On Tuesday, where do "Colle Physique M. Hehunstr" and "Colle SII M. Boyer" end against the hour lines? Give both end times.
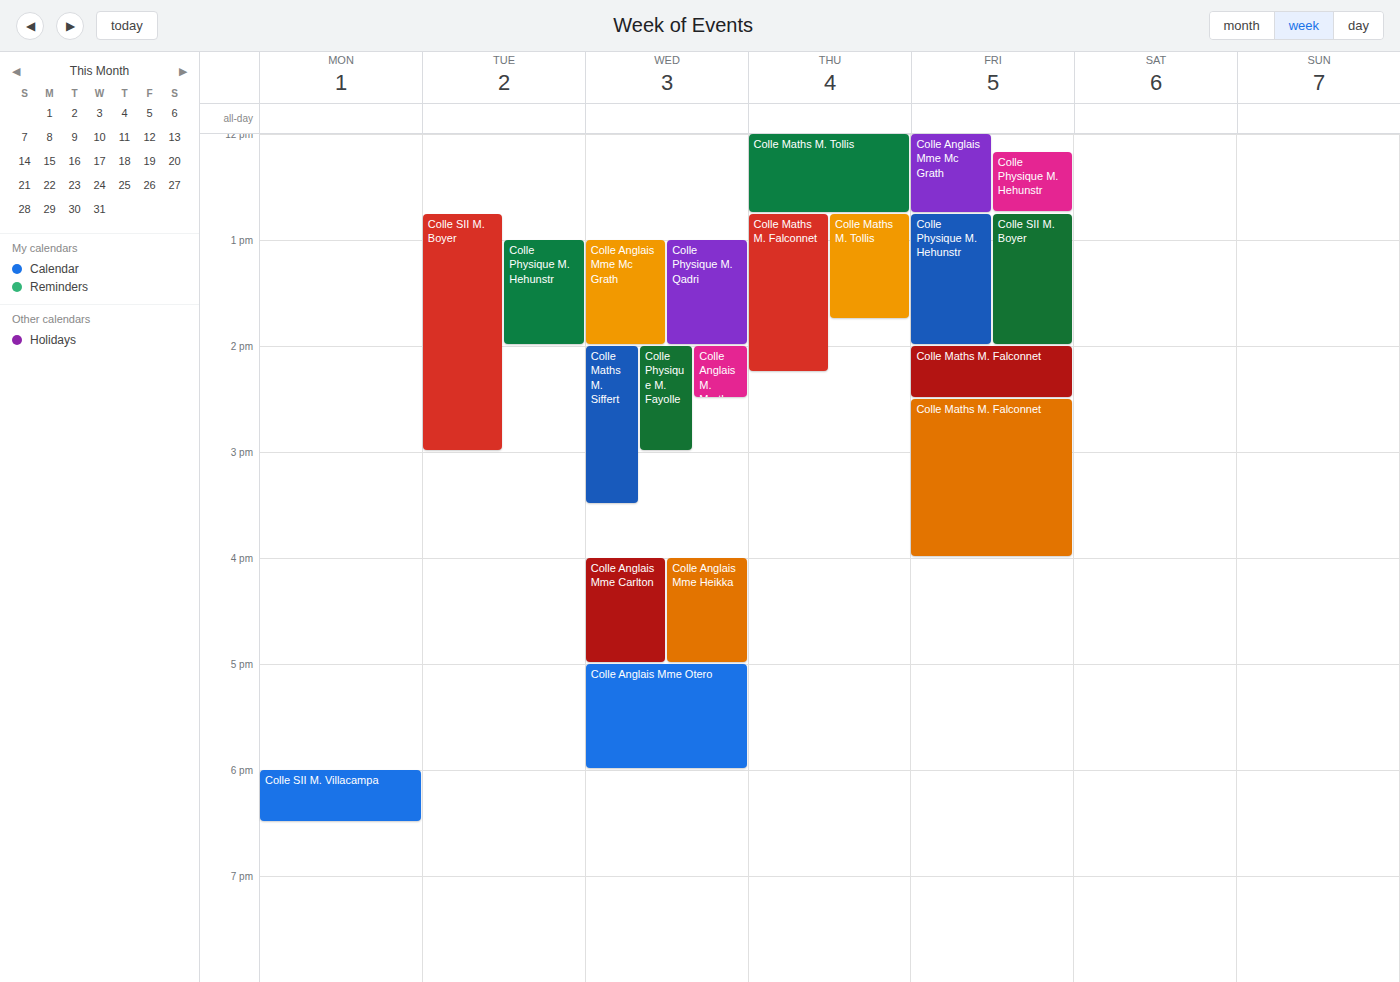
"Colle Physique M. Hehunstr": 2:00 PM, exactly on the 2 PM line. "Colle SII M. Boyer": 3:00 PM, exactly on the 3 PM line.